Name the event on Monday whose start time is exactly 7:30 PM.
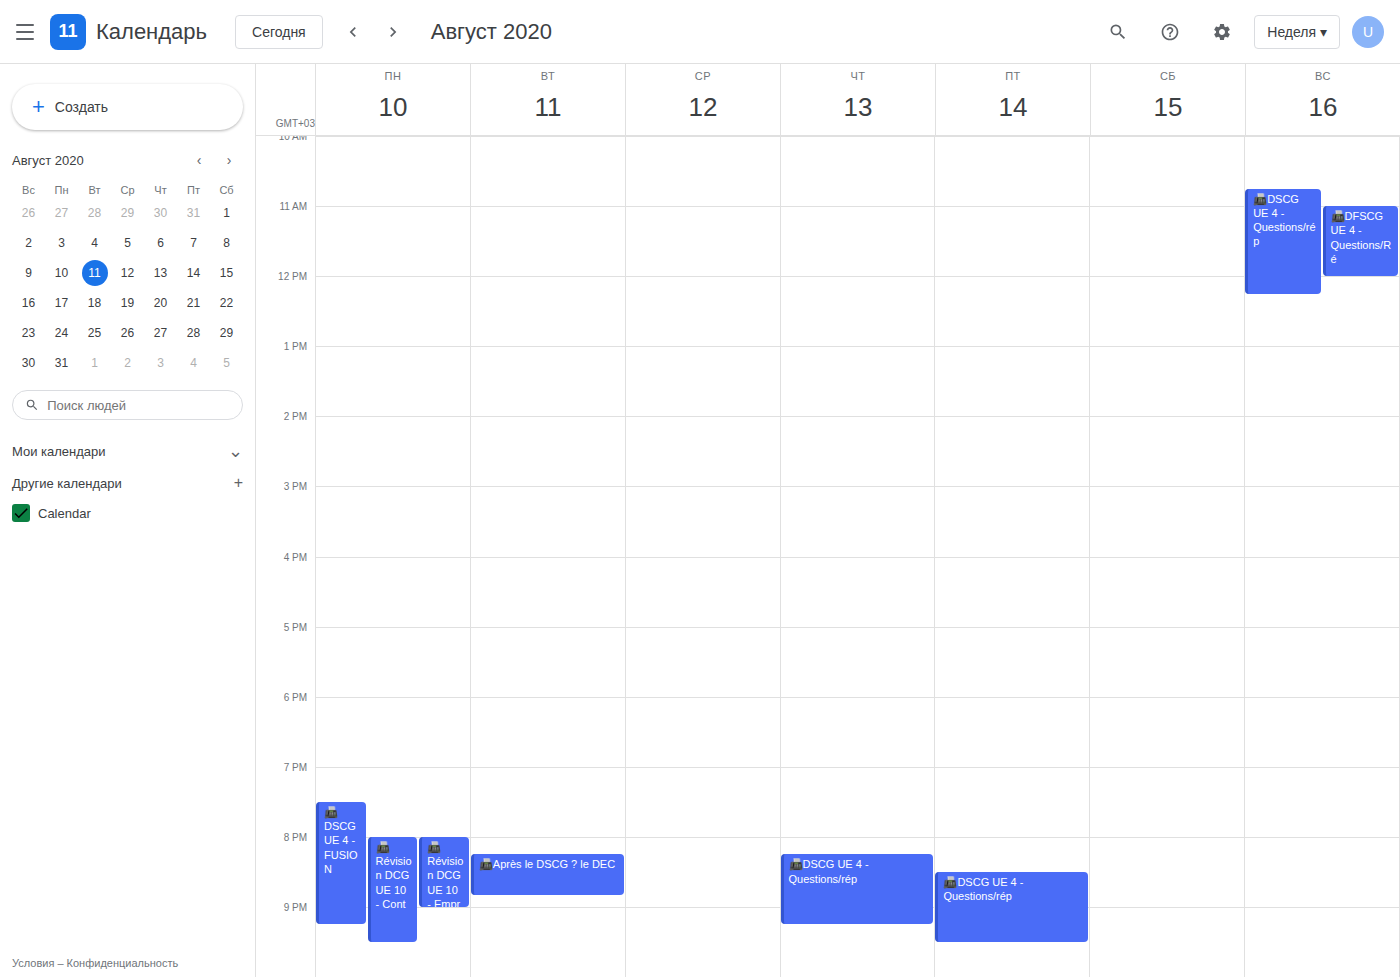
"📠DSCG UE 4 - FUSION"